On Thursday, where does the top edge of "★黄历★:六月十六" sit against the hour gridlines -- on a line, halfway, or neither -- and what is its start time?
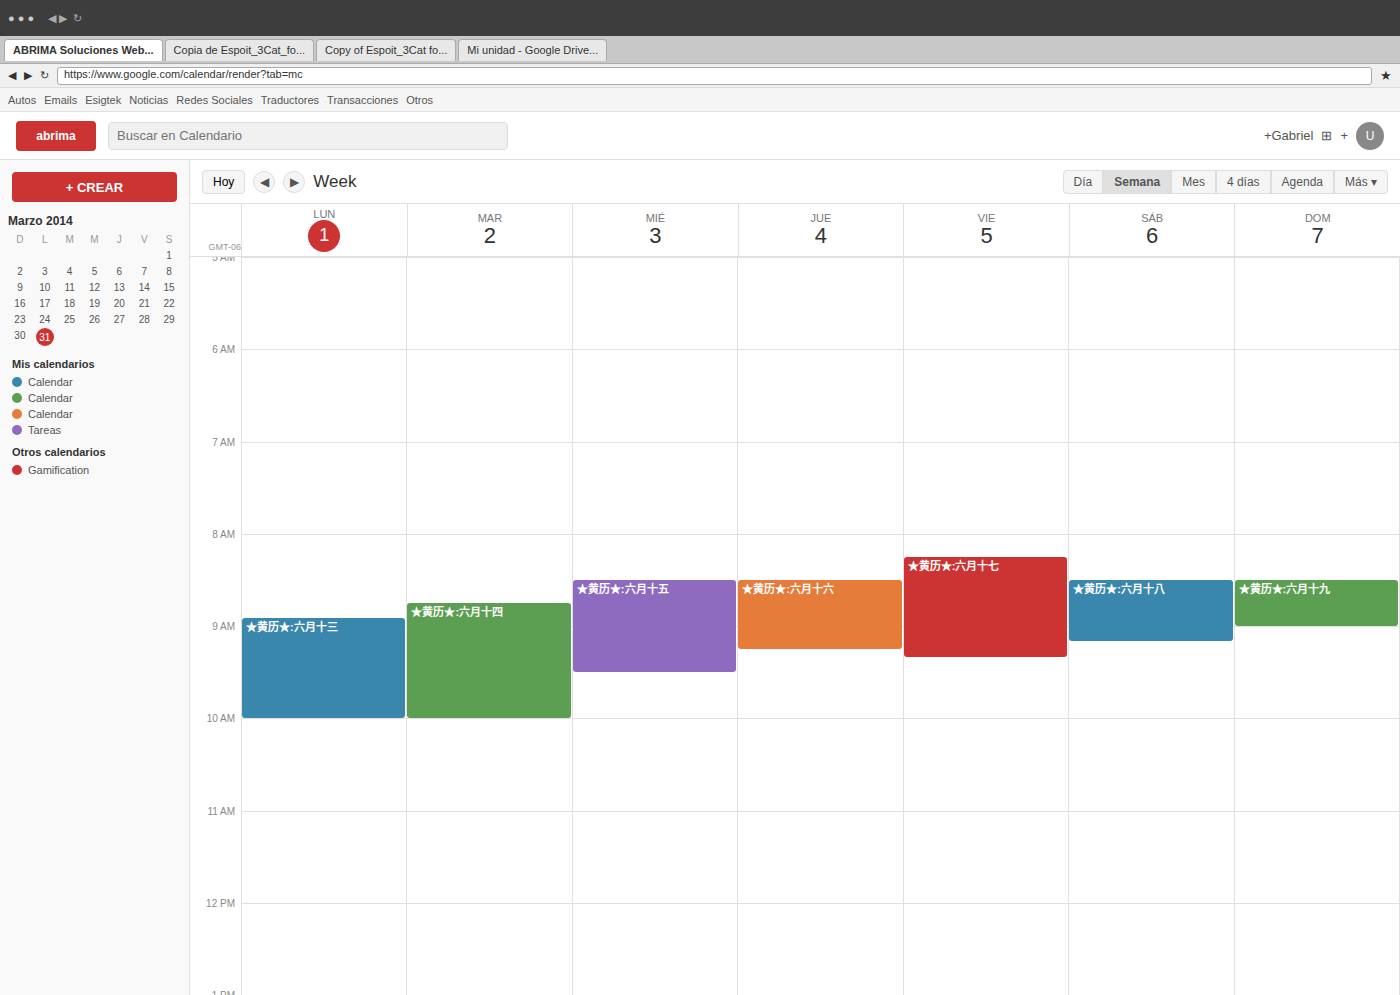
8:30 AM -- halfway between the 8 AM and 9 AM lines.